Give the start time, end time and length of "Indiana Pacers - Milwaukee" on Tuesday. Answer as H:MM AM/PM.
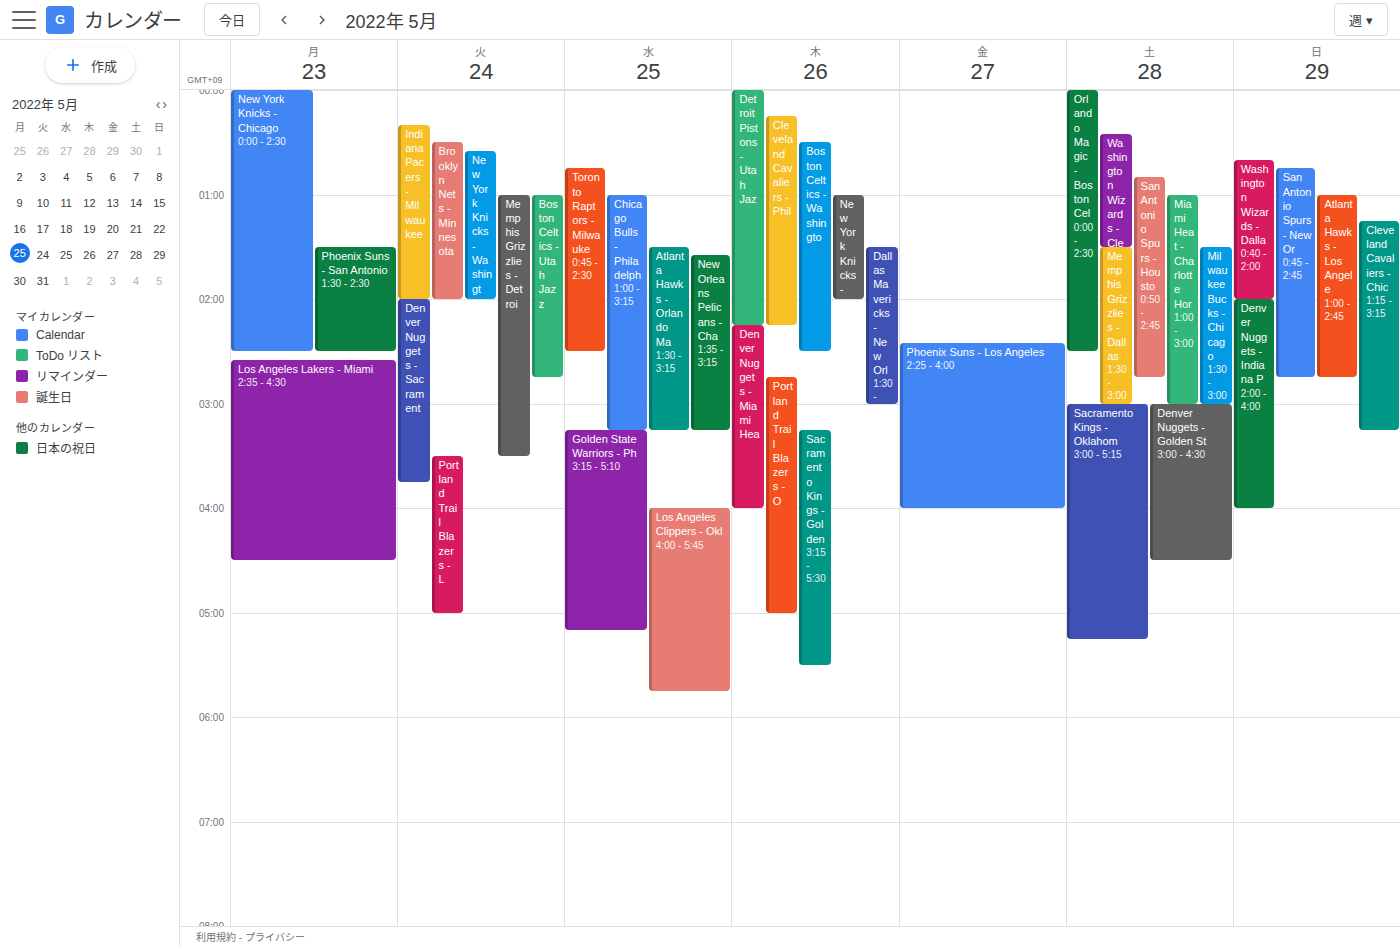
12:20 AM to 2:00 AM, 1 hour 40 minutes